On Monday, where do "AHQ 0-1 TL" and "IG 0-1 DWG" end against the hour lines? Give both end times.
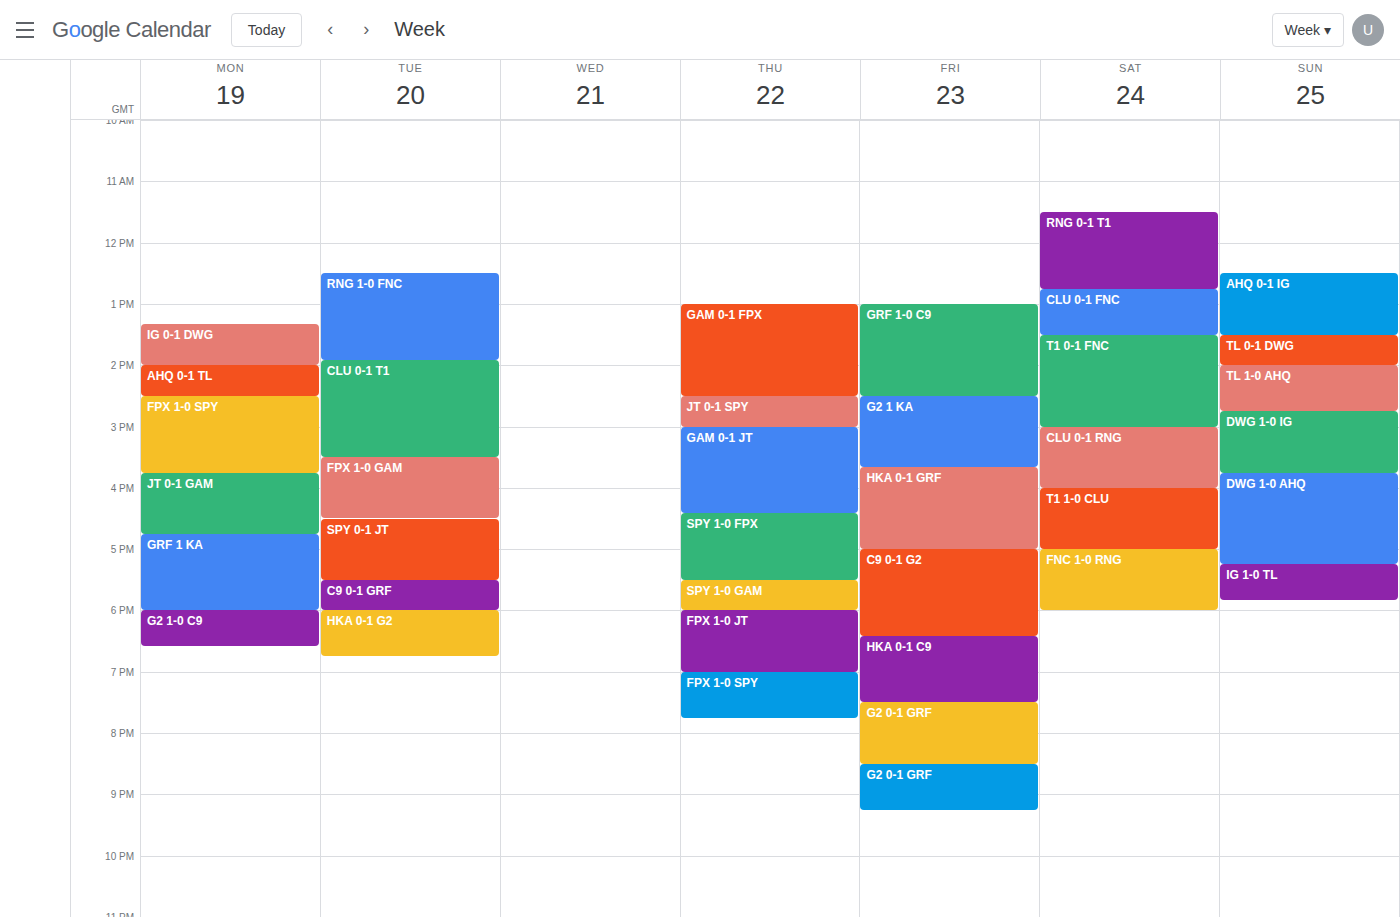
"AHQ 0-1 TL": 14:30, halfway between the 14:00 and 15:00 lines. "IG 0-1 DWG": 14:00, exactly on the 14:00 line.